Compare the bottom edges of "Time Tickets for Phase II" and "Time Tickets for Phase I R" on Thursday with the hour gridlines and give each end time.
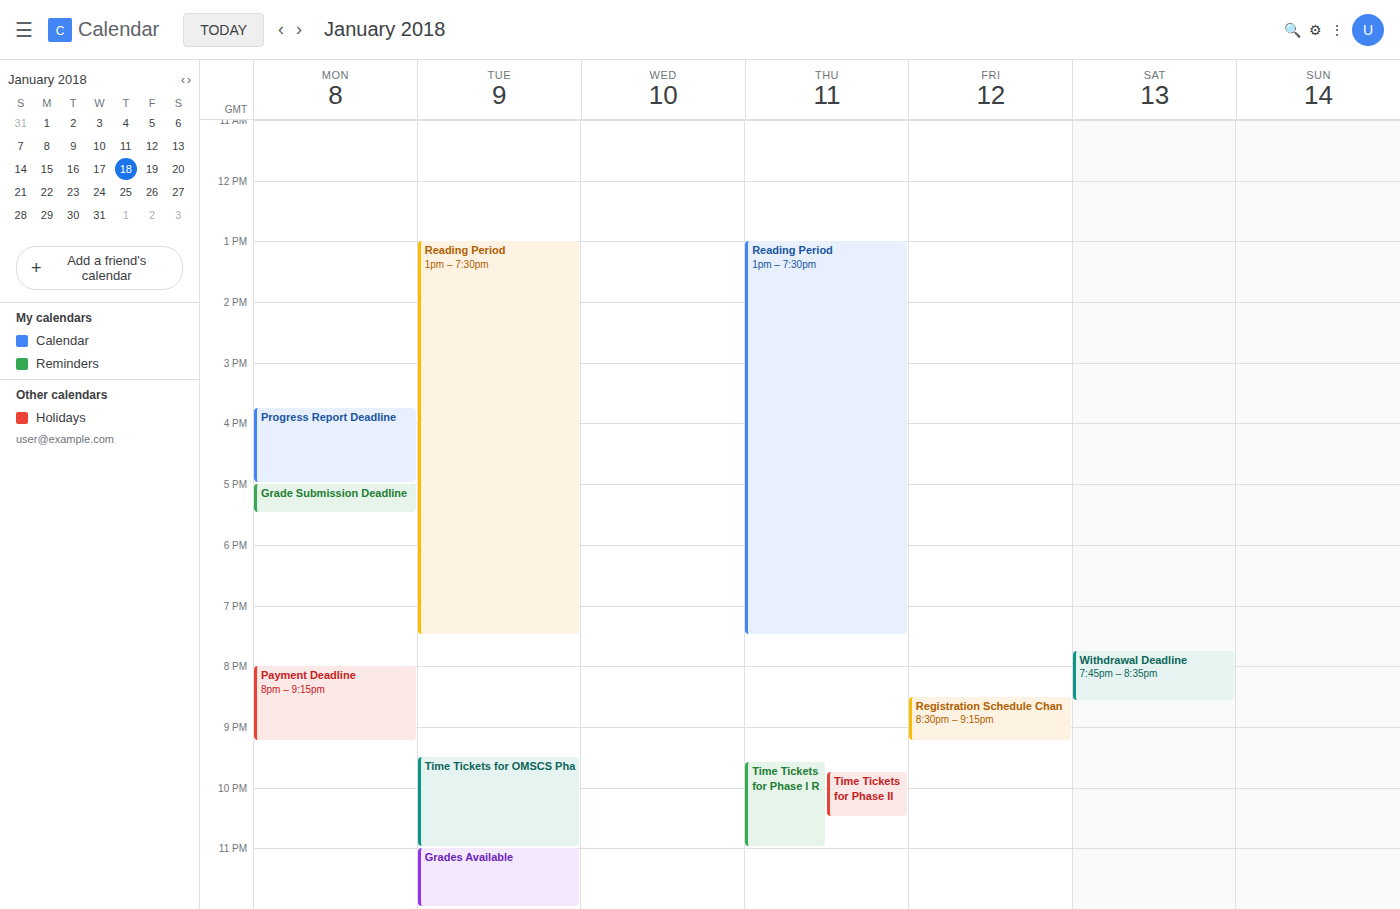
"Time Tickets for Phase II": 10:30 PM, halfway between the 10 PM and 11 PM lines. "Time Tickets for Phase I R": 11:00 PM, exactly on the 11 PM line.